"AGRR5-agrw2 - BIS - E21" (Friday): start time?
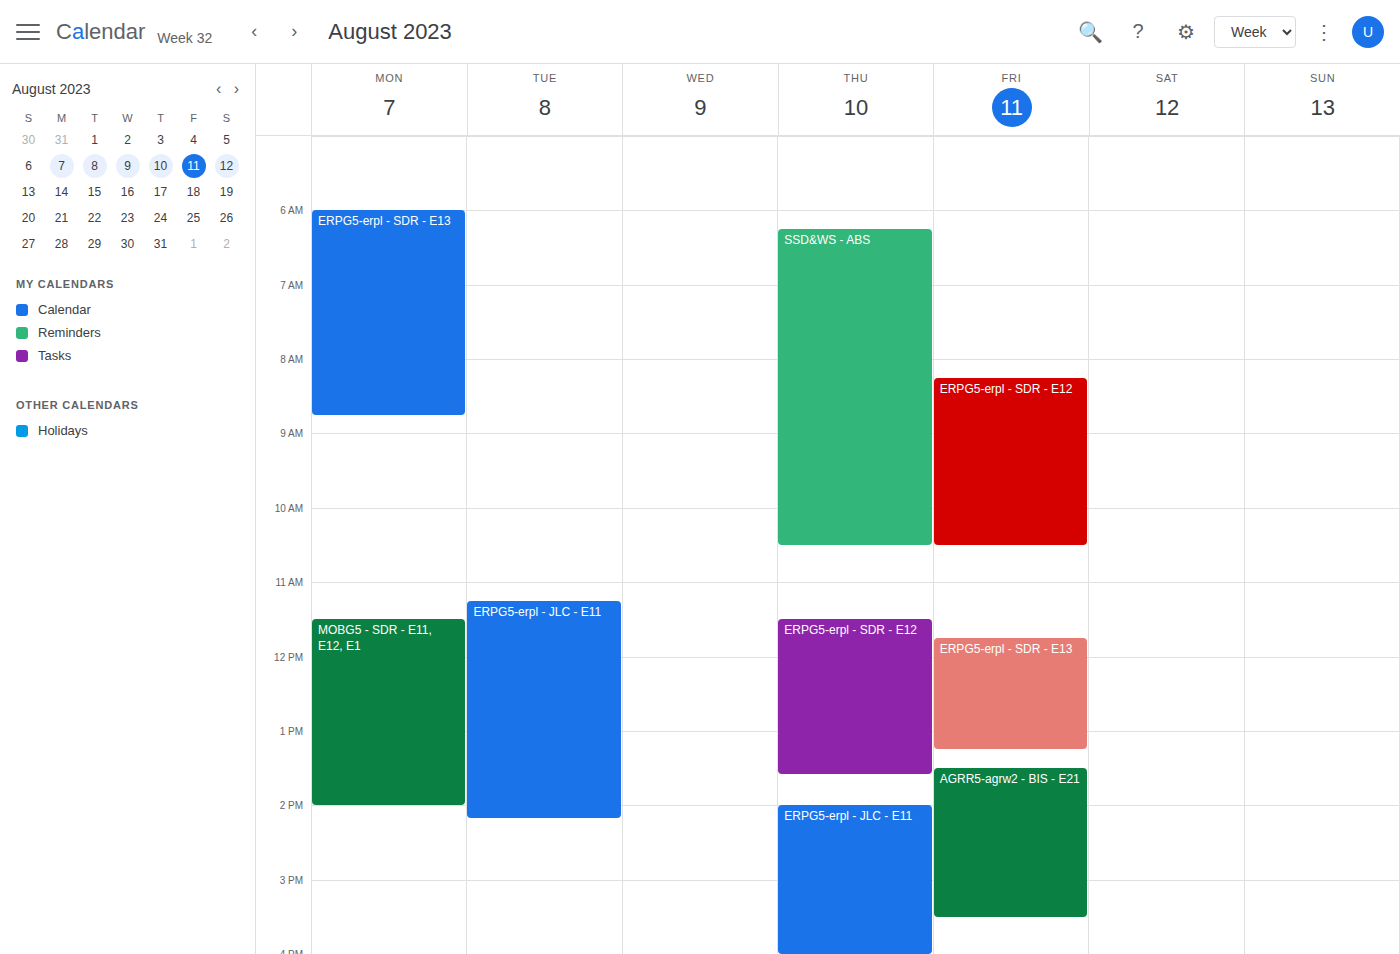
1:30 PM